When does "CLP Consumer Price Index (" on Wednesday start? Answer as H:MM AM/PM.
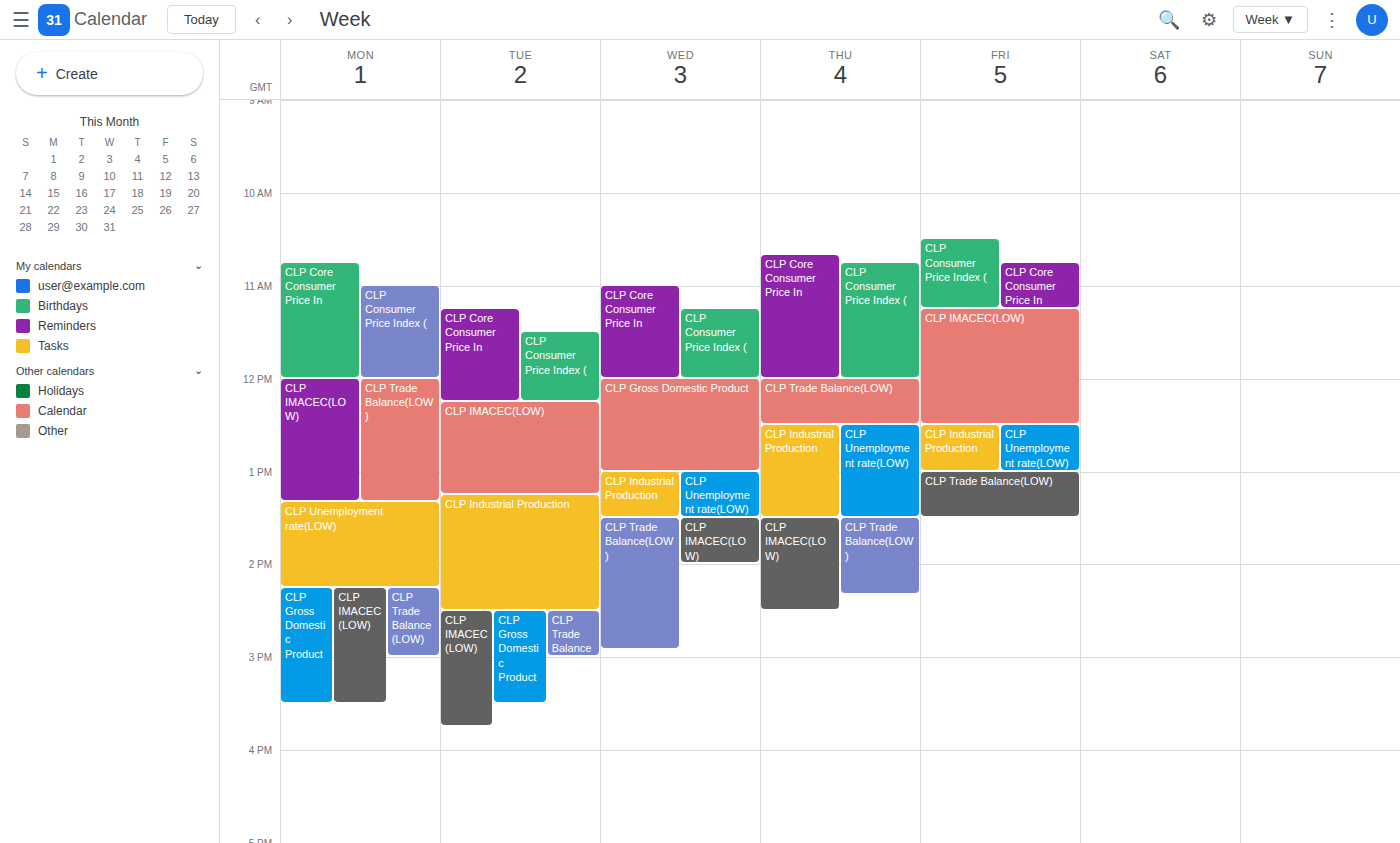
11:15 AM